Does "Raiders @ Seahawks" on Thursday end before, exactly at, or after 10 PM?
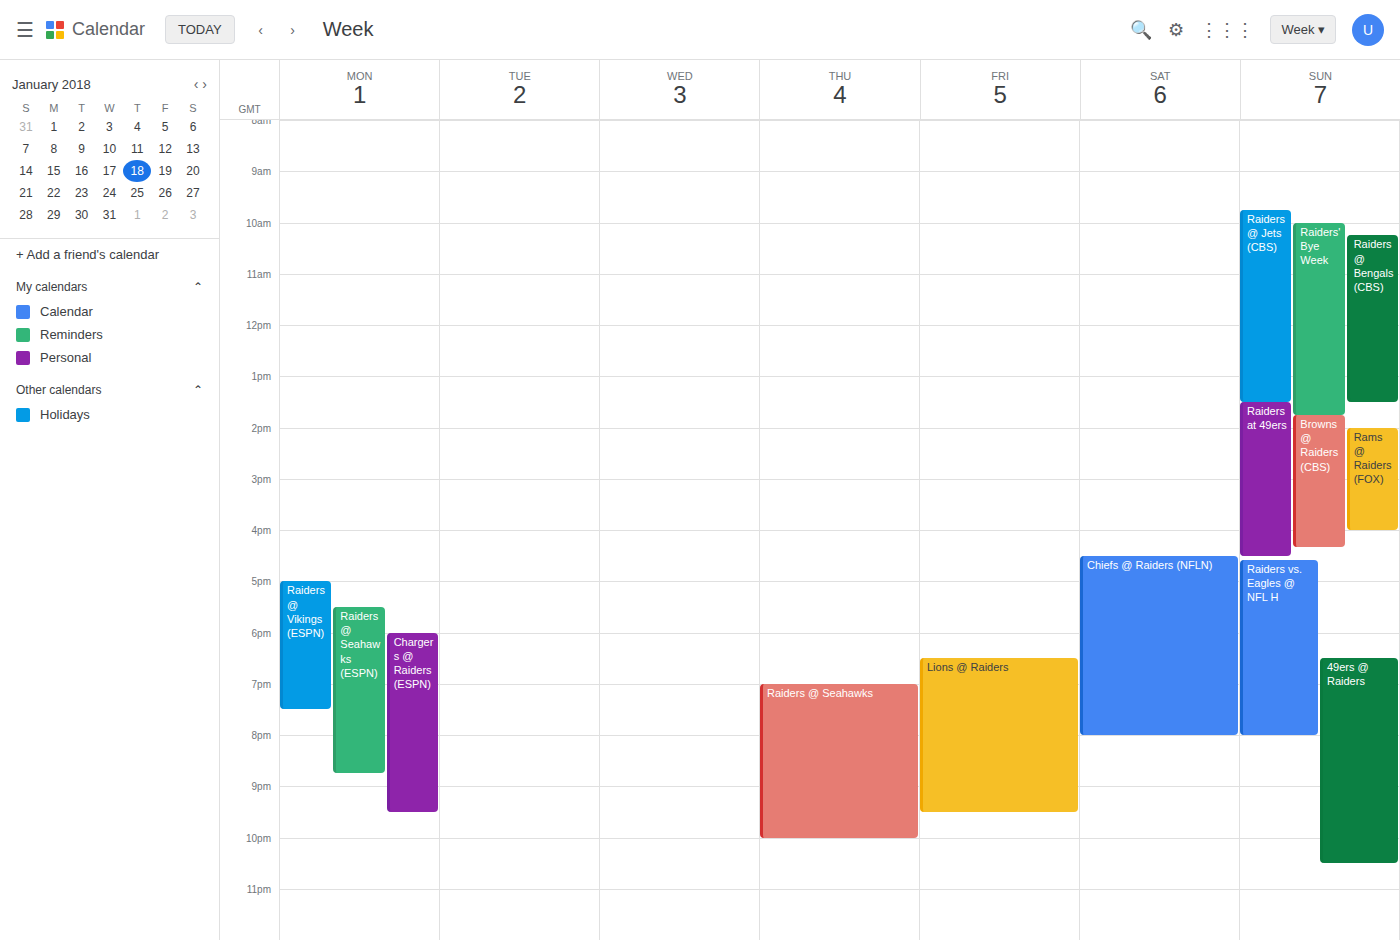
10:00 PM -- exactly at 10 PM, on the 10 PM line.